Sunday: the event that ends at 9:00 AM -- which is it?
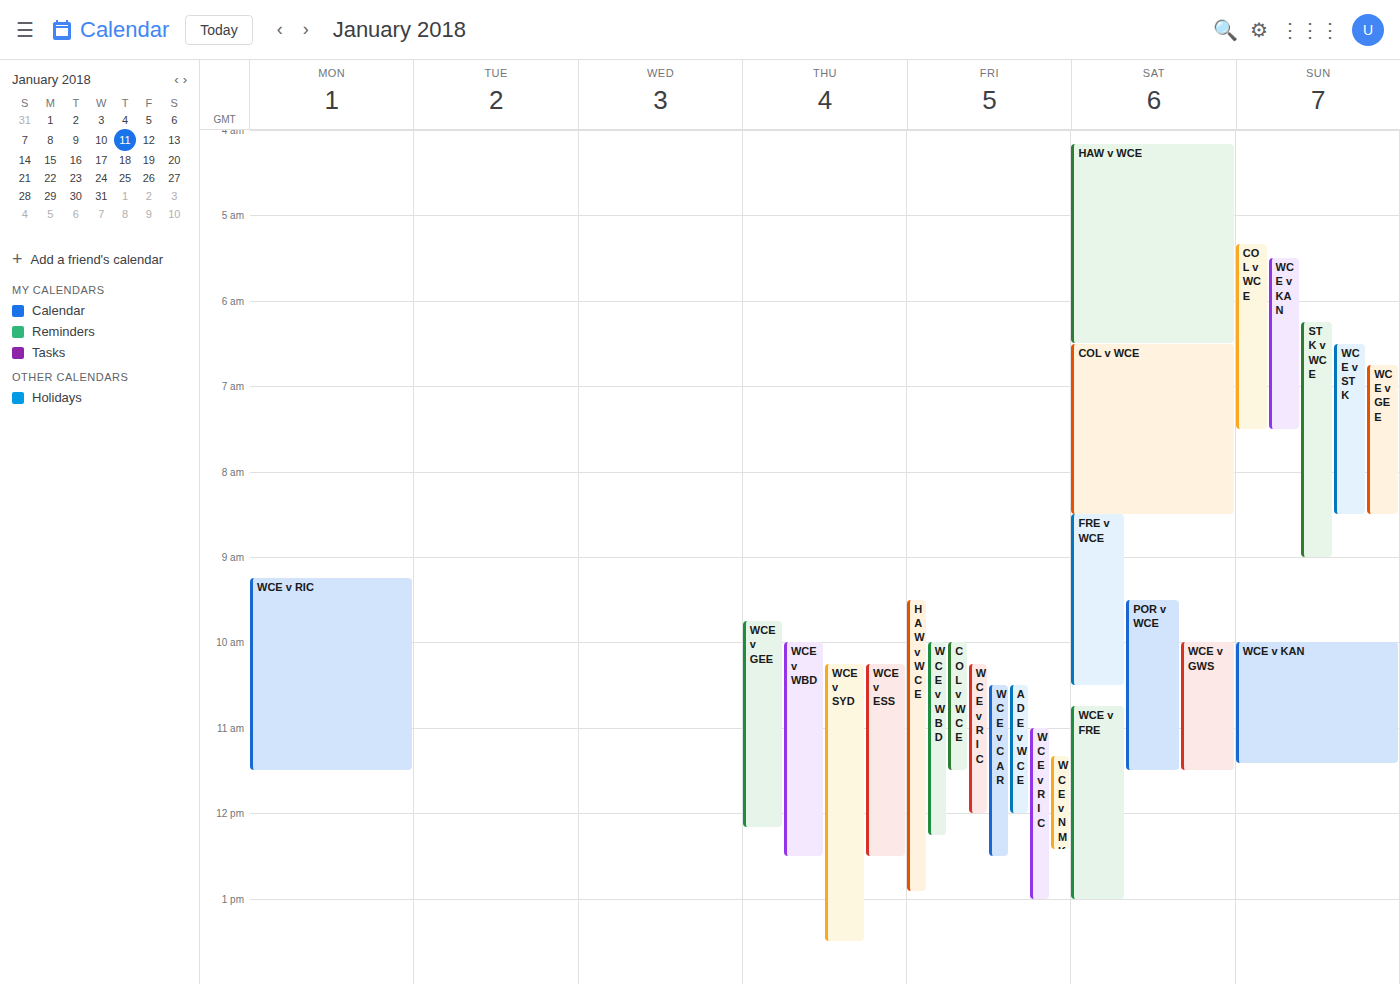
"STK v WCE"